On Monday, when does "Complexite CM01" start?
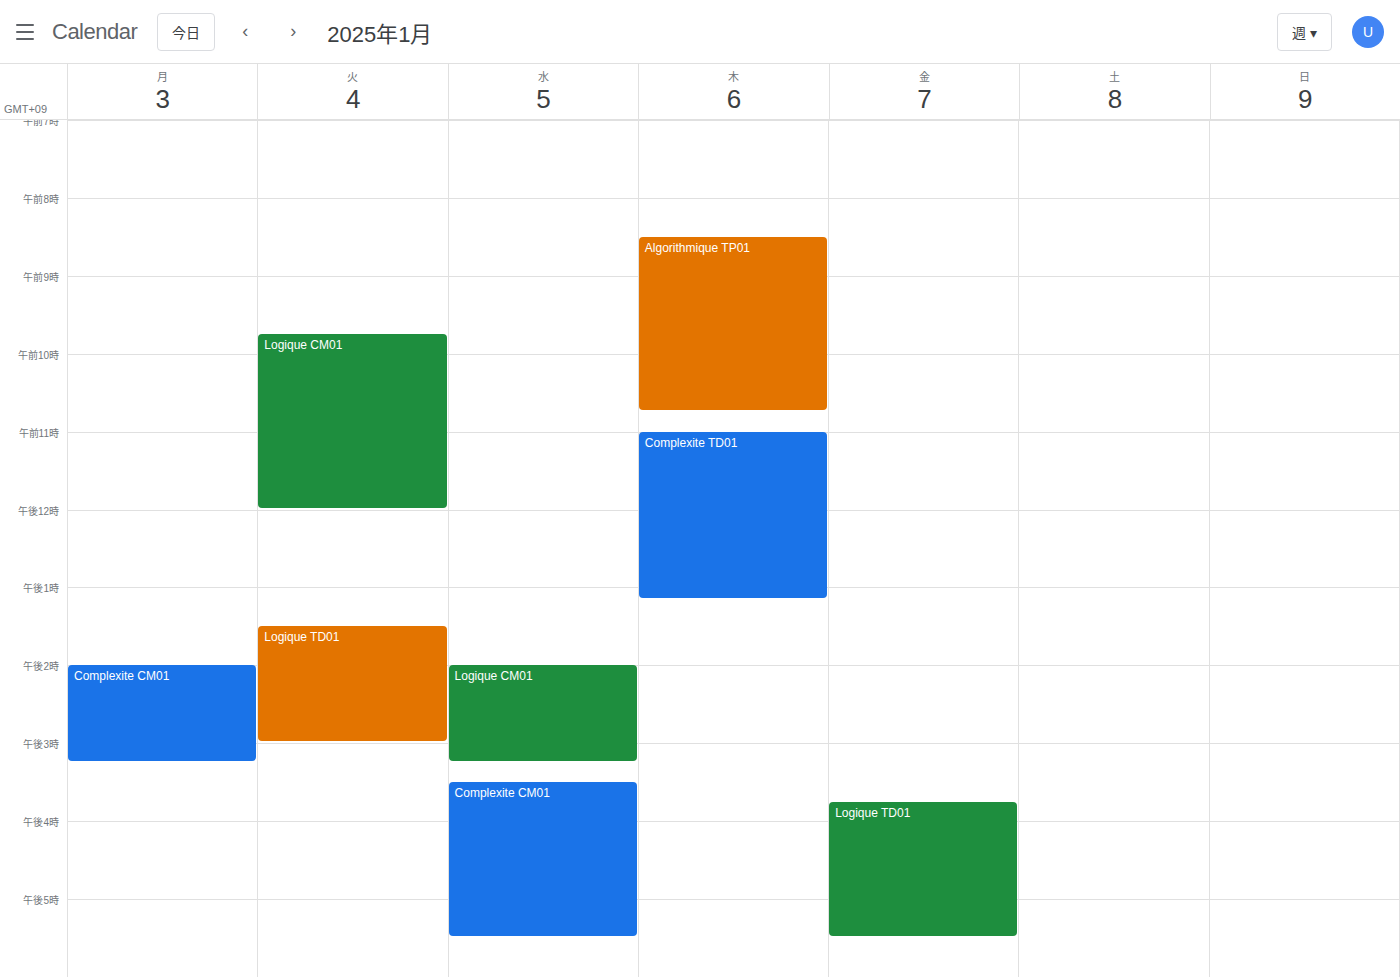
2:00 PM